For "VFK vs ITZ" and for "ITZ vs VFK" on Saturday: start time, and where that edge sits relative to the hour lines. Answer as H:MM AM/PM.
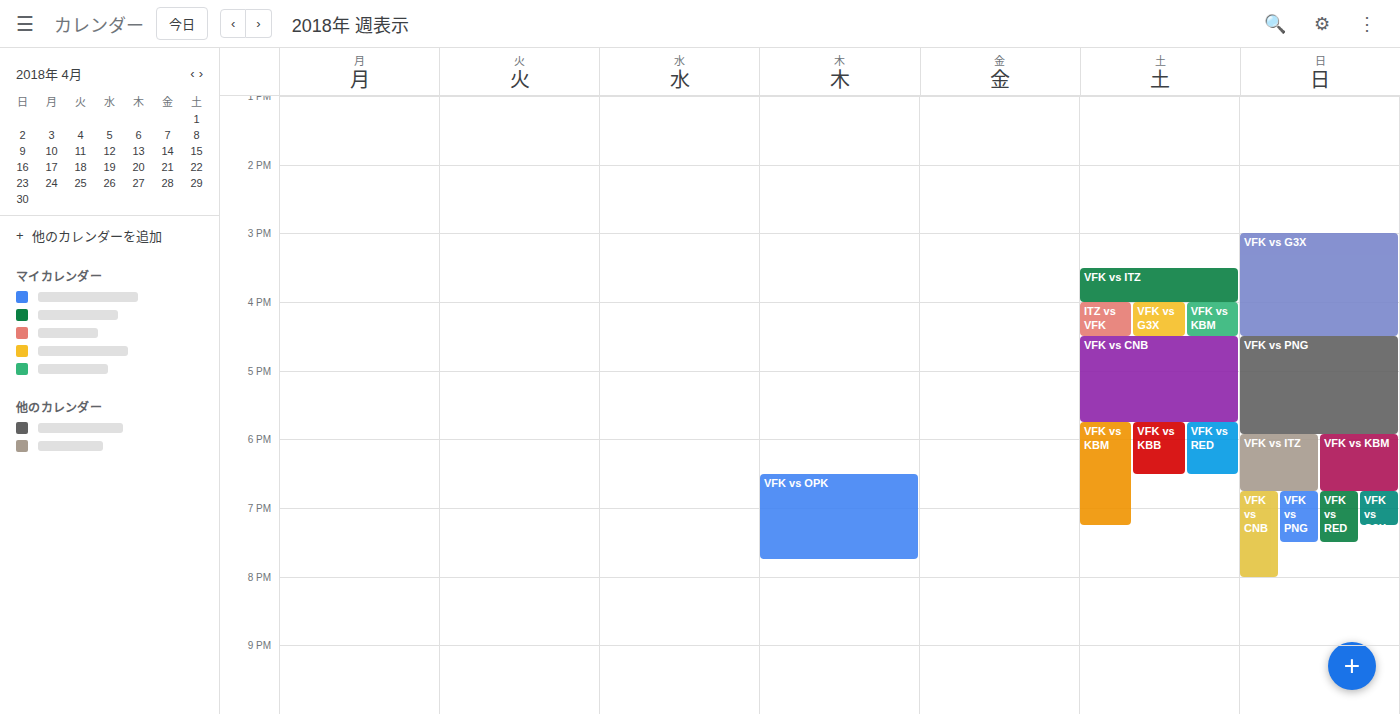
"VFK vs ITZ": 3:30 PM, halfway between the 3 PM and 4 PM lines. "ITZ vs VFK": 4:00 PM, exactly on the 4 PM line.